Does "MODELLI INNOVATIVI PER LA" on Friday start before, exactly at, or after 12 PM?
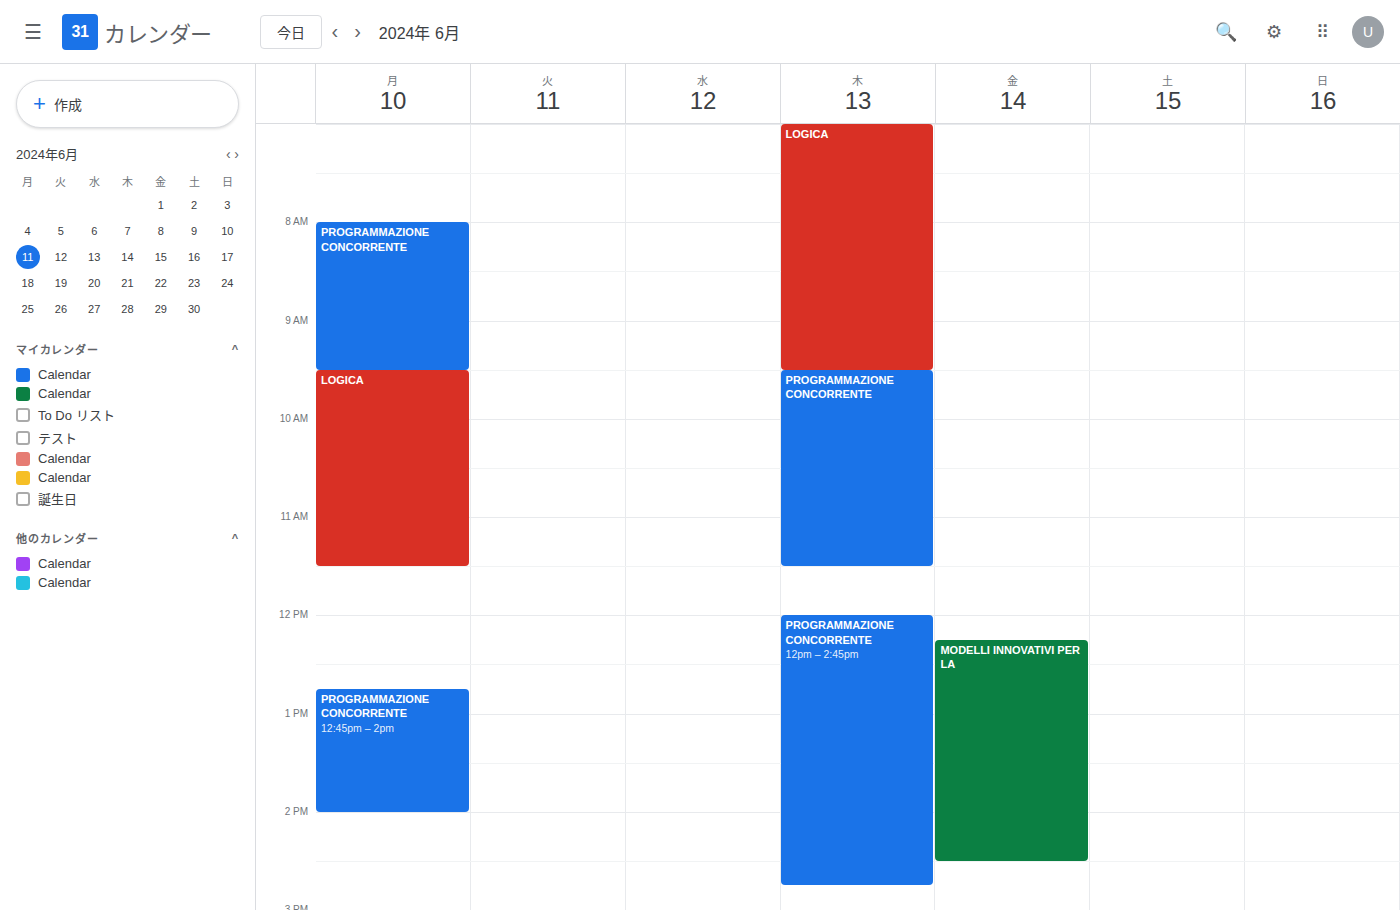
12:15 PM -- after 12 PM, 15 minutes below the 12 PM line.